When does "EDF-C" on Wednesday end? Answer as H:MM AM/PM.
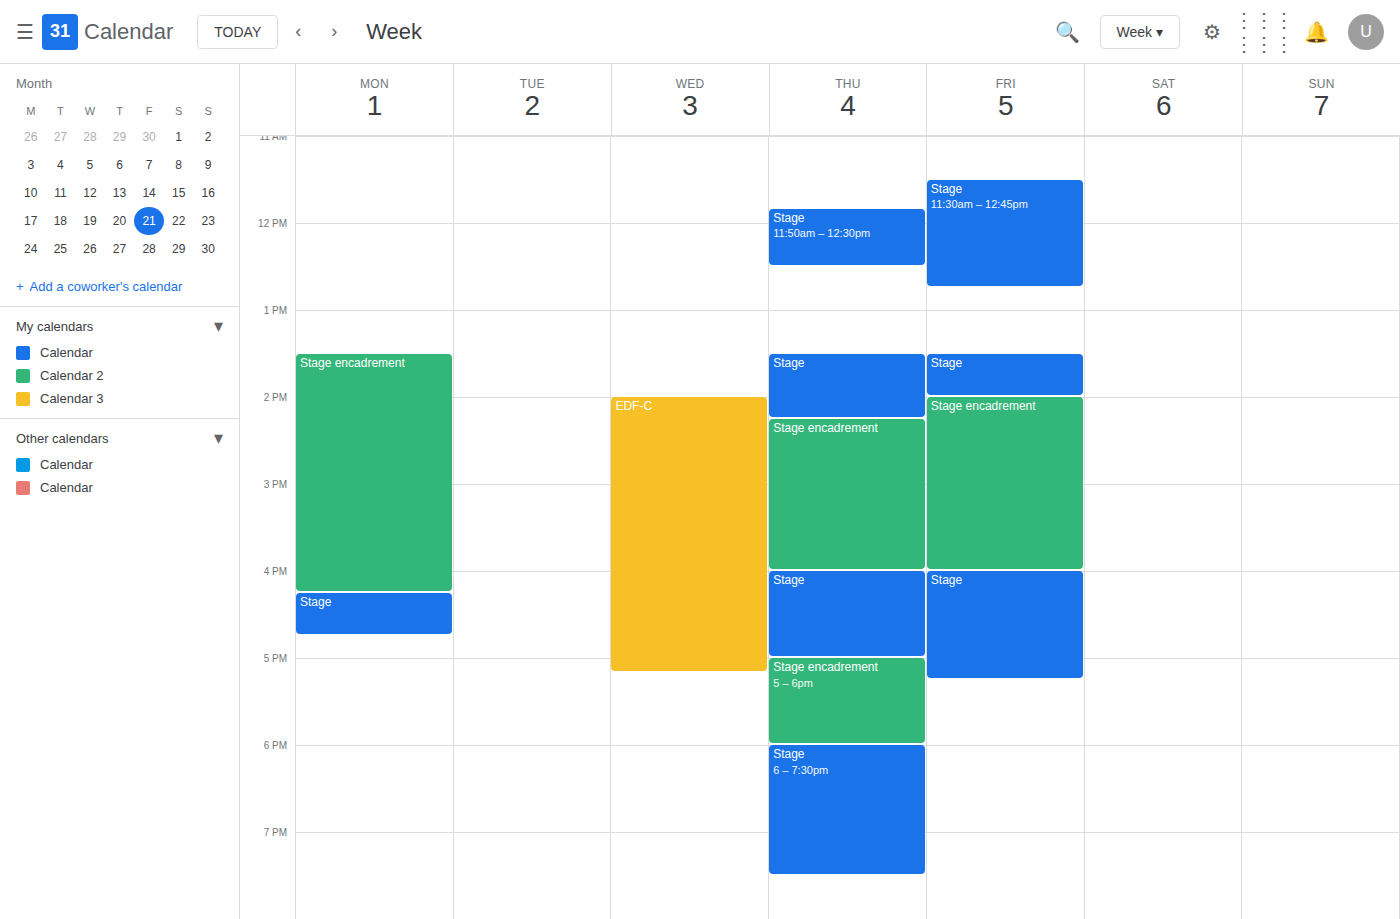
5:10 PM